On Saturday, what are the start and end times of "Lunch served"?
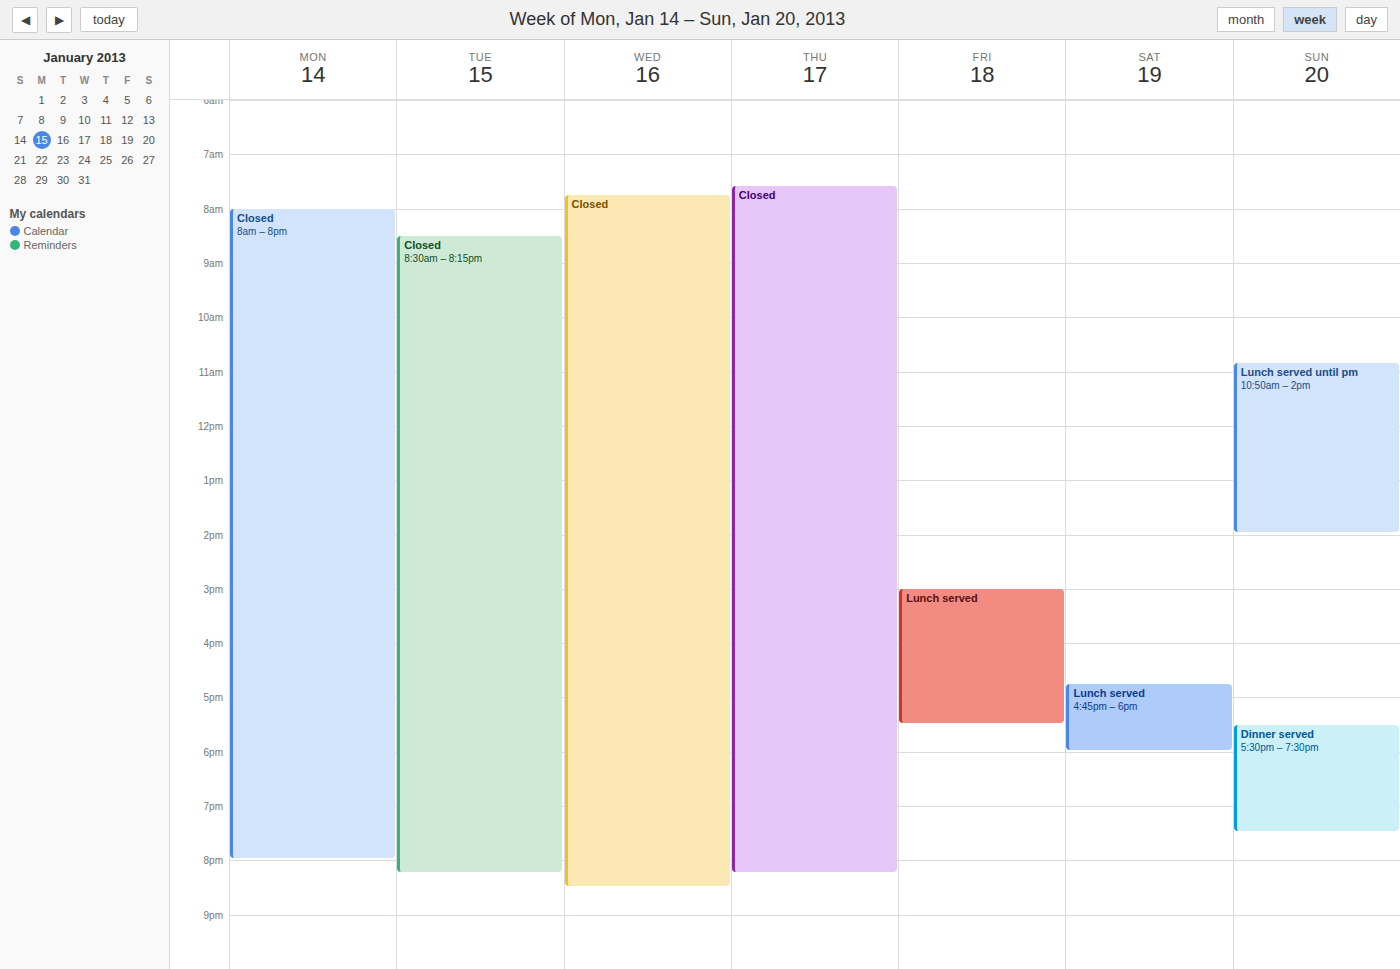
4:45 PM to 6:00 PM